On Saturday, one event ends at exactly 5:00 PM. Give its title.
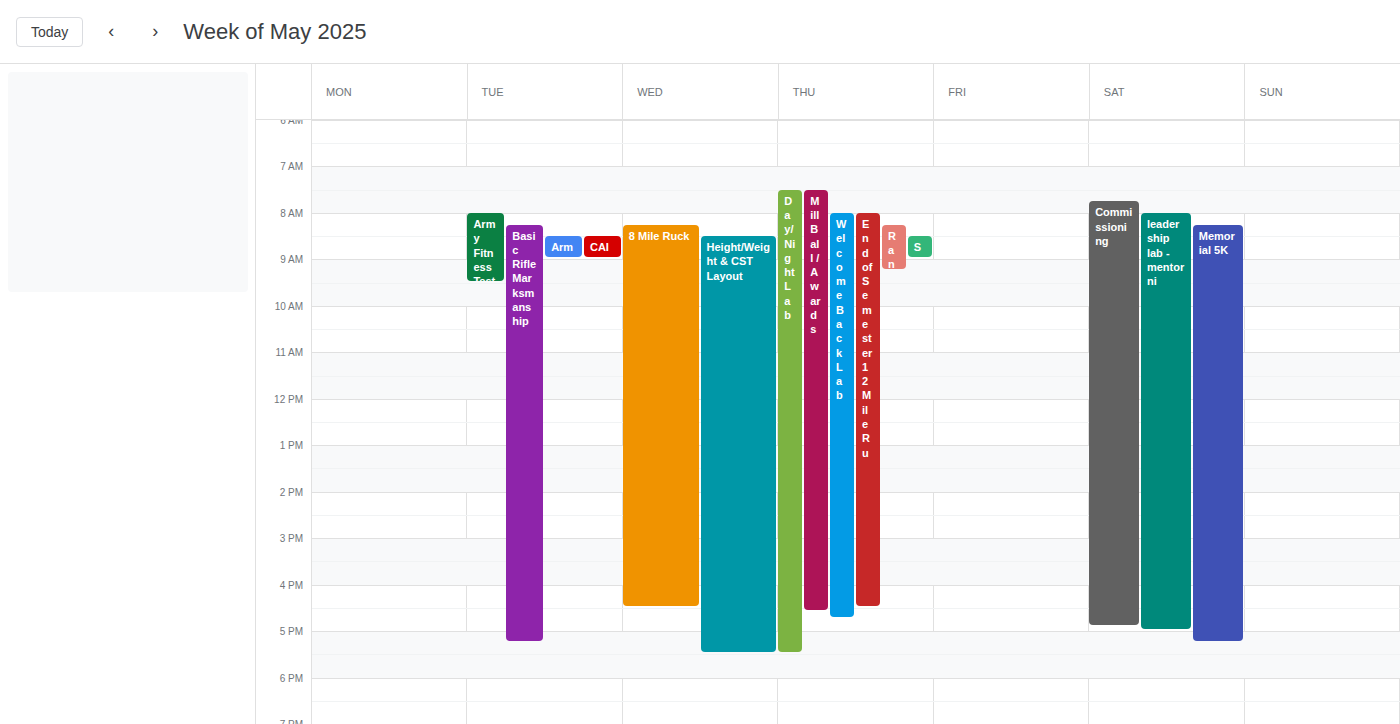
"leadership lab - mentor ni"